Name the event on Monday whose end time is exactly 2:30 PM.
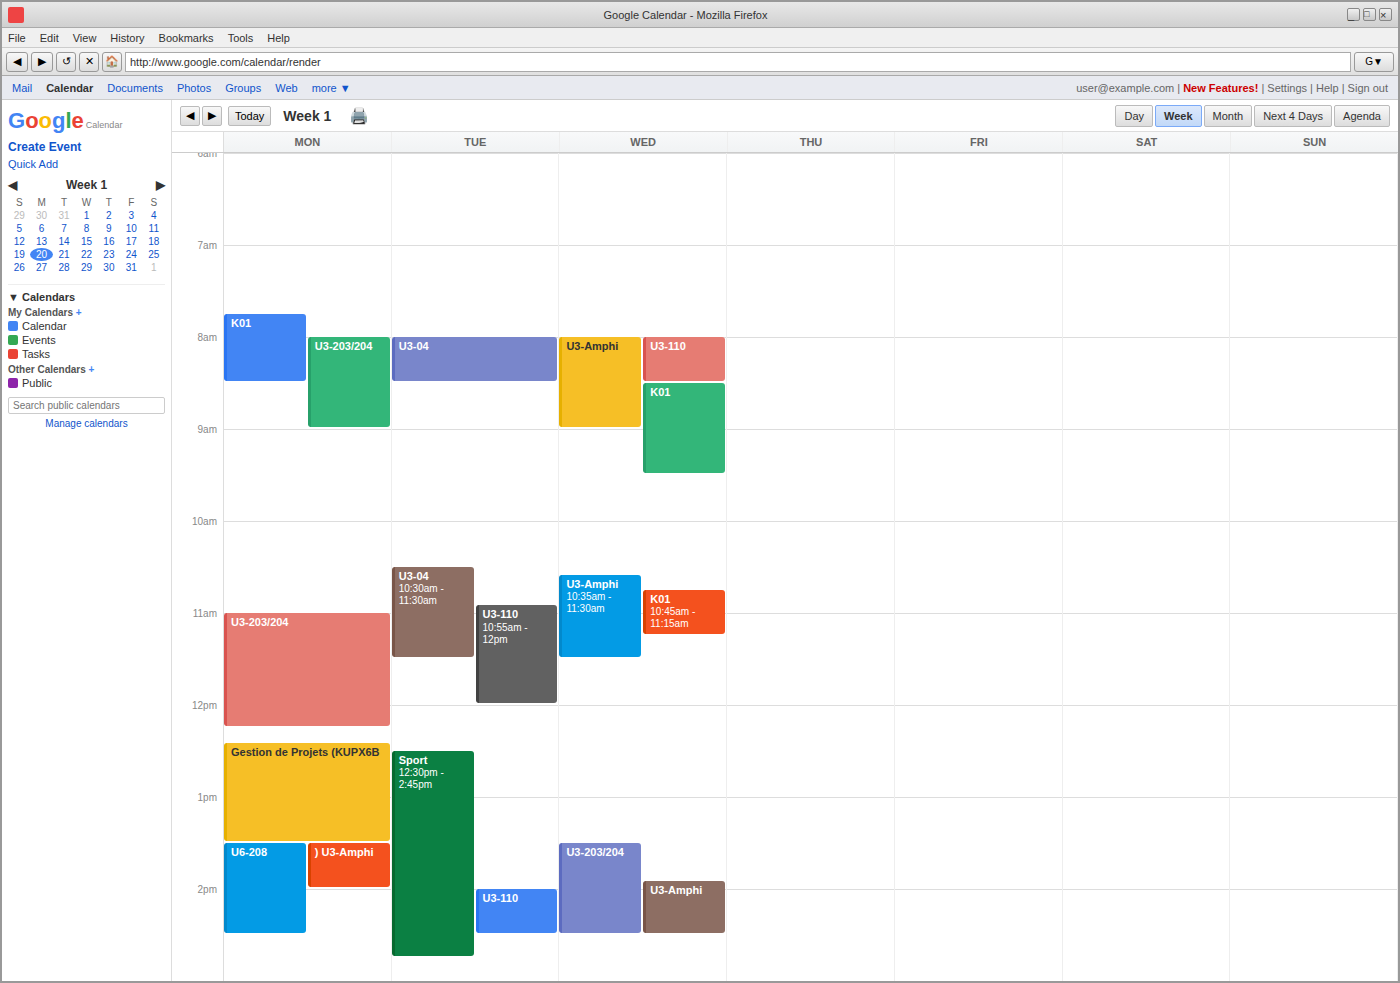
"U6-208"